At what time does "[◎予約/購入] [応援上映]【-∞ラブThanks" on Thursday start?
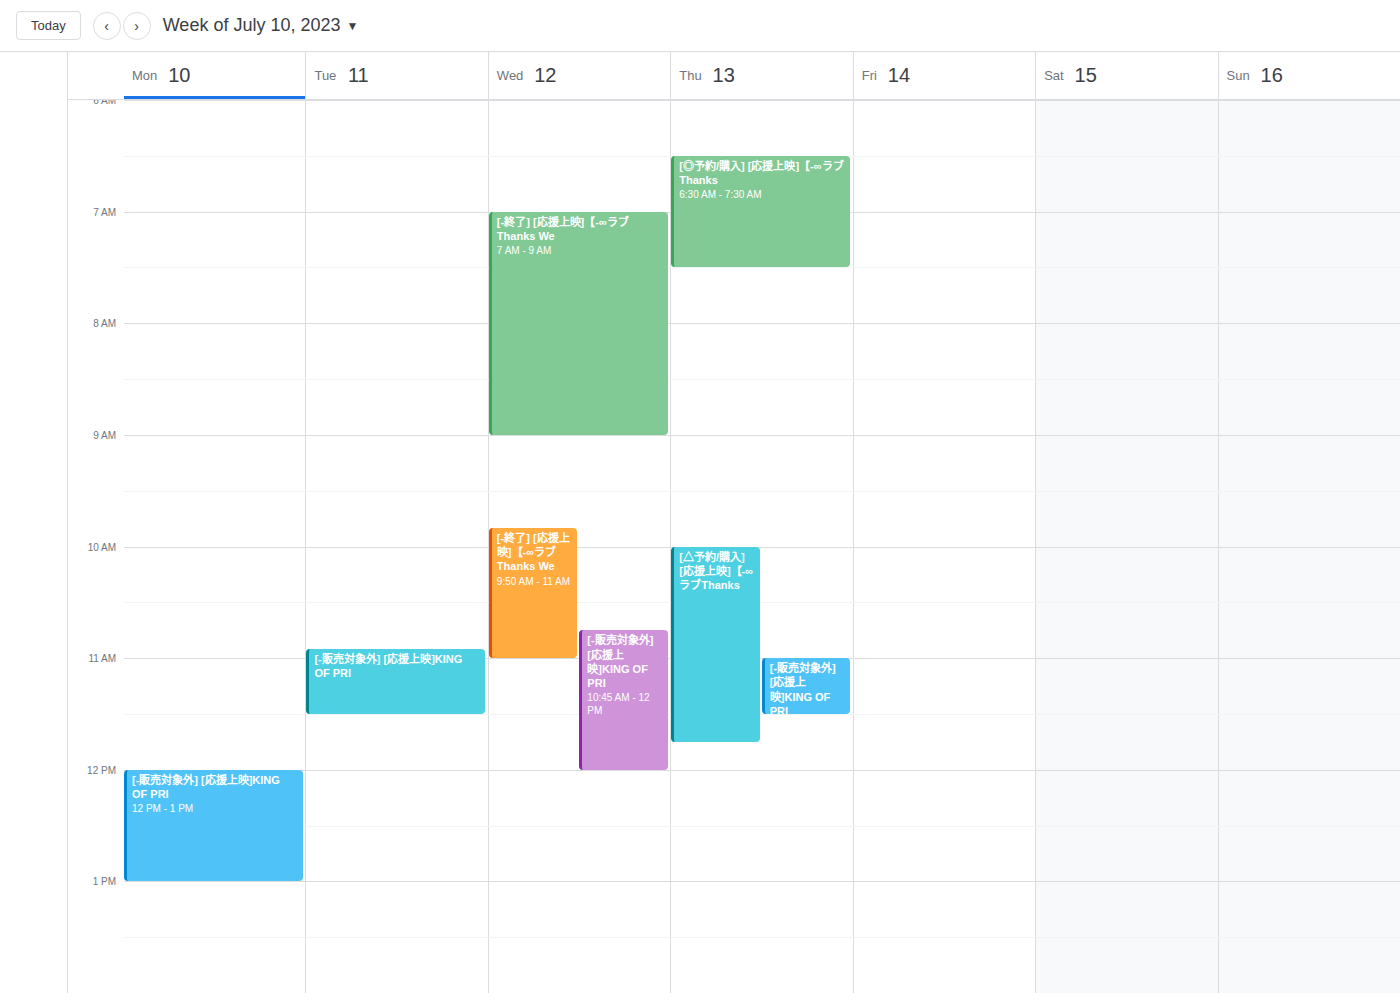
6:30 AM